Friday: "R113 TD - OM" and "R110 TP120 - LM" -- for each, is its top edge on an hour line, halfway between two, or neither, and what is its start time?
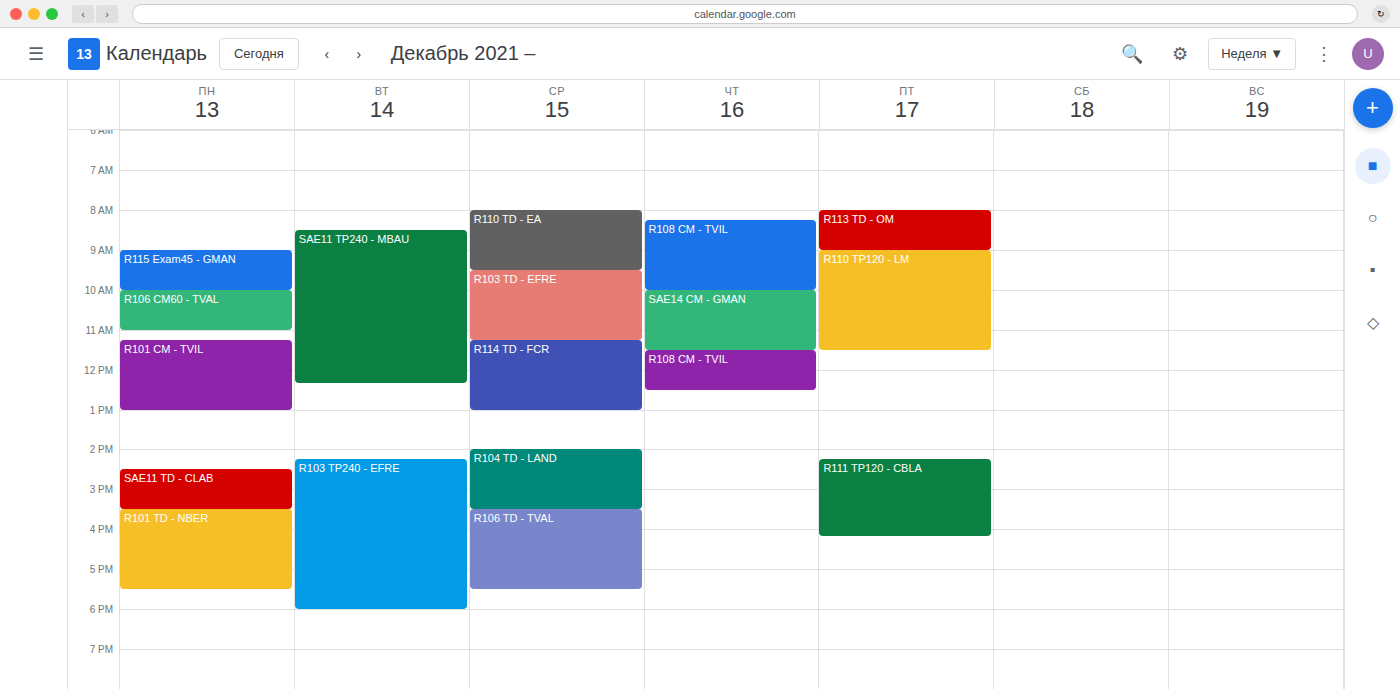
"R113 TD - OM": 08:00, exactly on the 08:00 line. "R110 TP120 - LM": 09:00, exactly on the 09:00 line.